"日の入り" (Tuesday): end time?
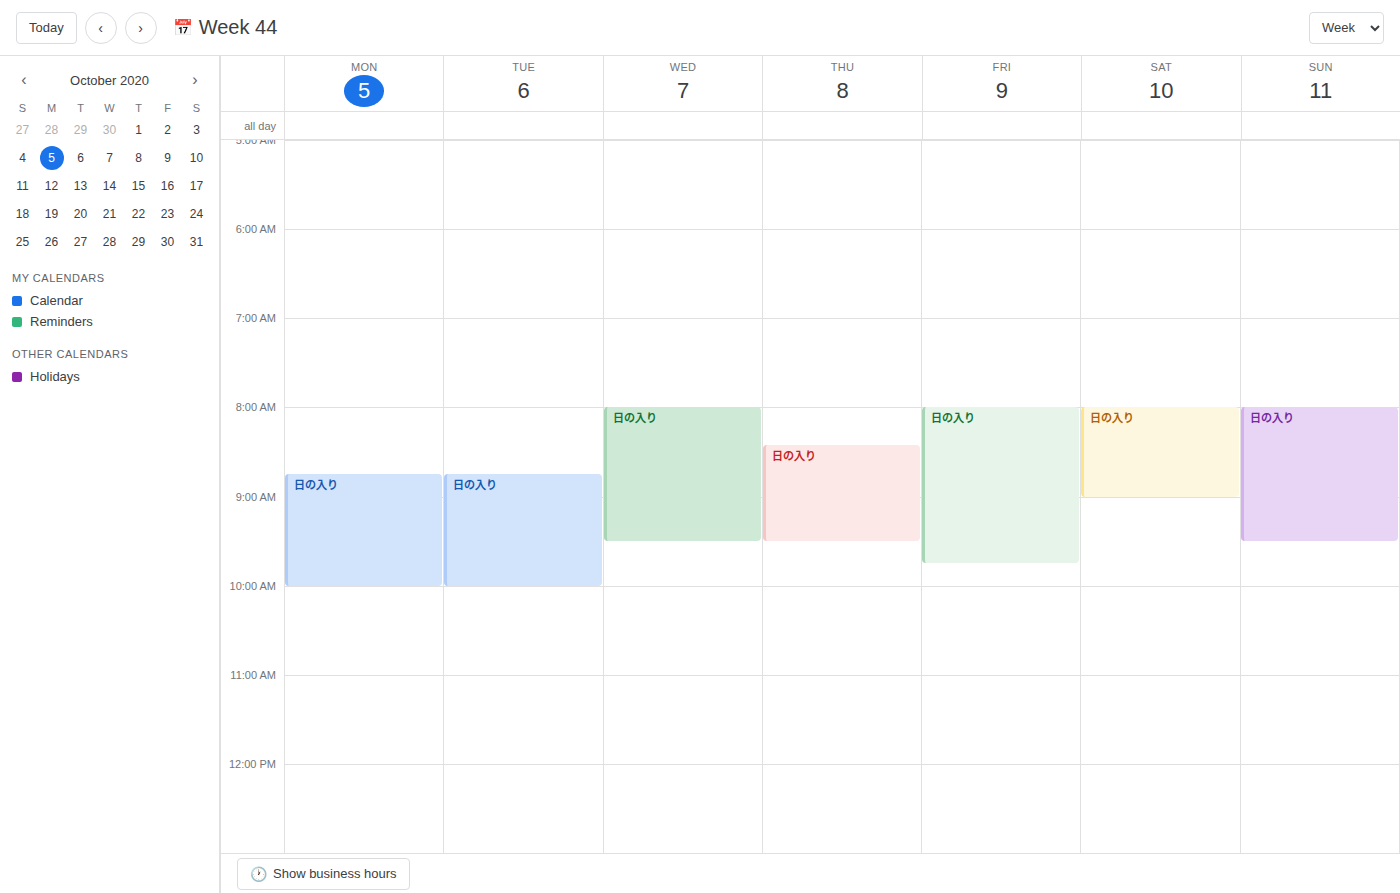
10:00 AM